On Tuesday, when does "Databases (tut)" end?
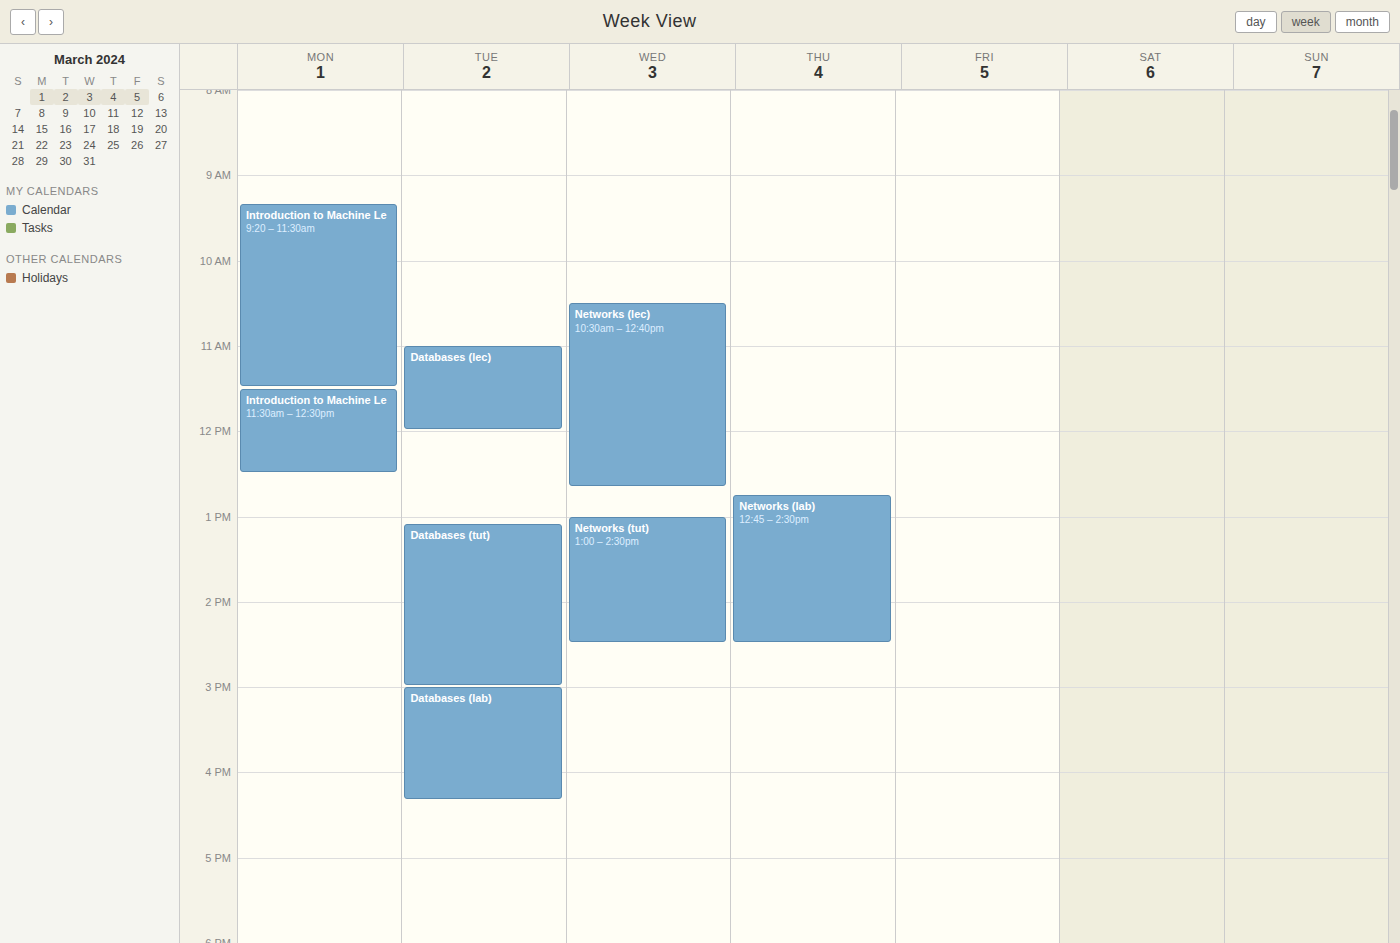
3:00 PM